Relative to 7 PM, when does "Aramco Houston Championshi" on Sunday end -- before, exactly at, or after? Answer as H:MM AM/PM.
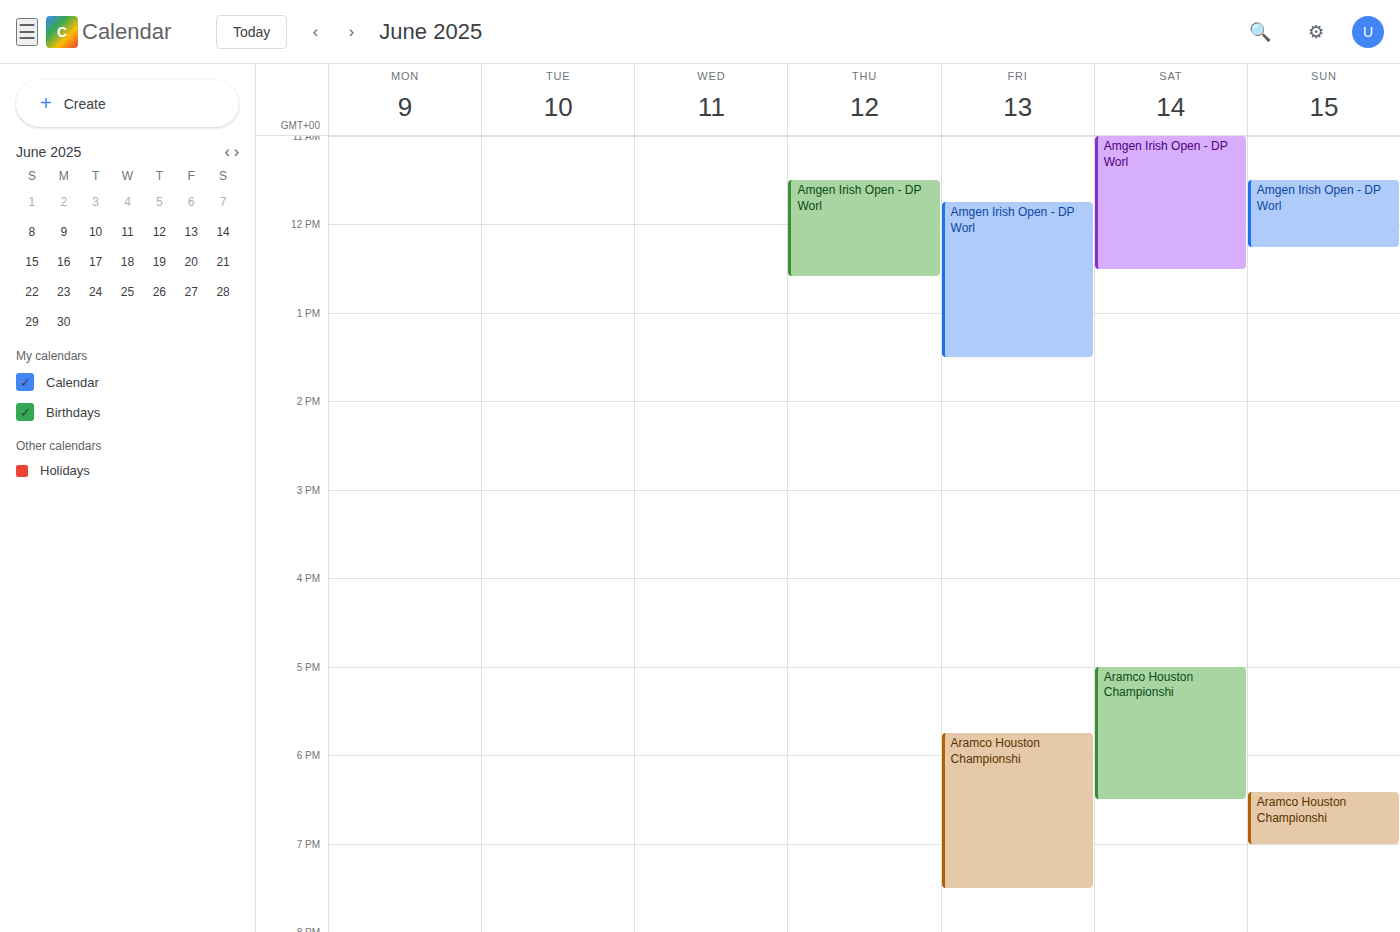
7:00 PM -- exactly at 7 PM, on the 7 PM line.